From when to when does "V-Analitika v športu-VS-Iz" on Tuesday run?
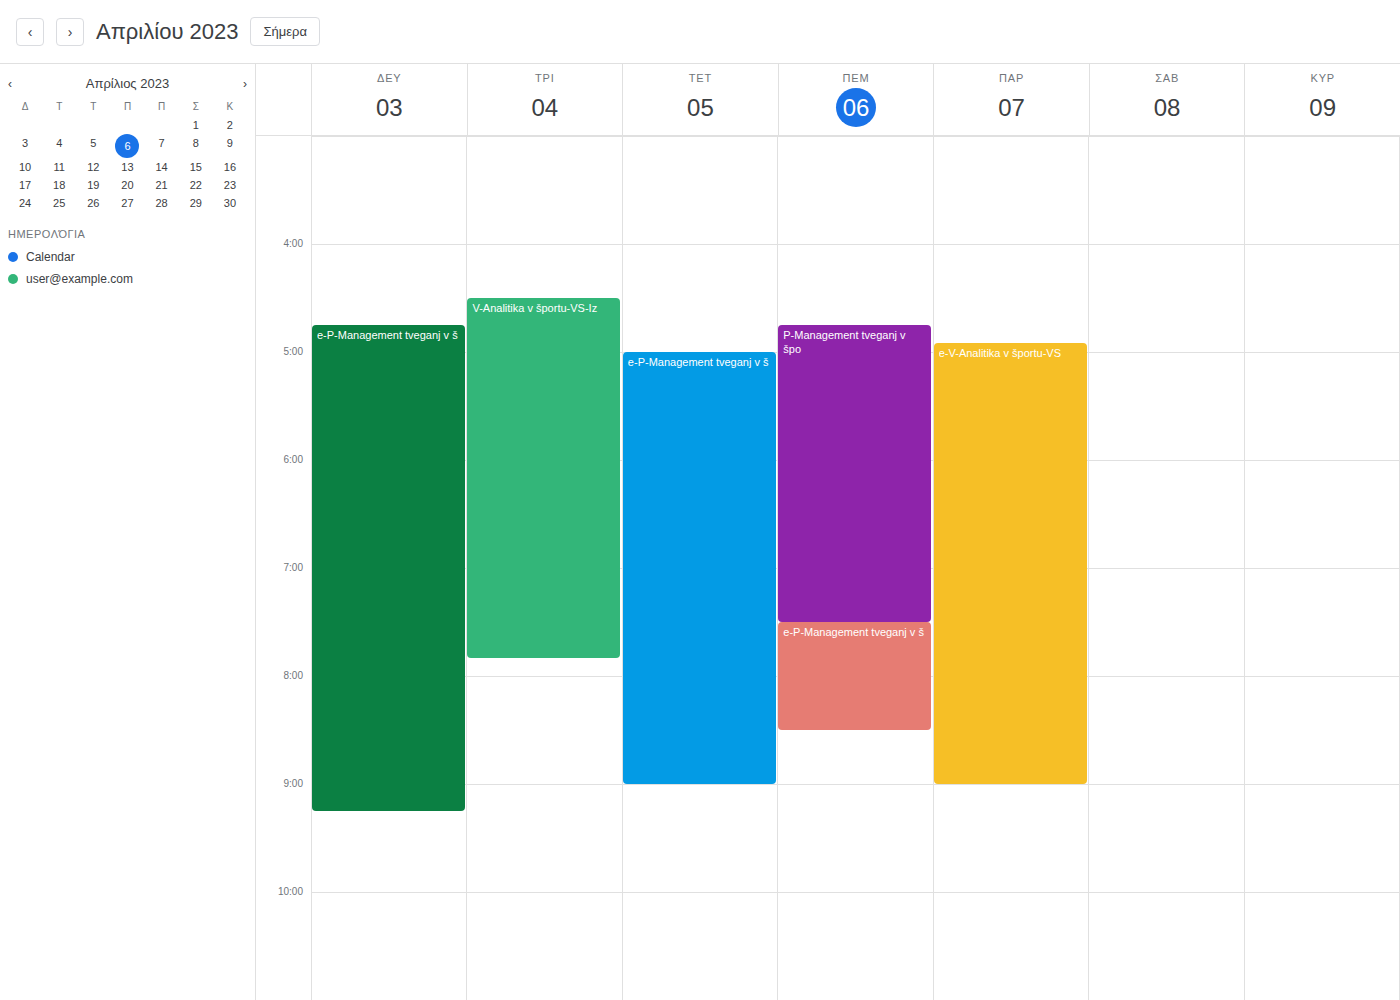
4:30 PM to 7:50 PM